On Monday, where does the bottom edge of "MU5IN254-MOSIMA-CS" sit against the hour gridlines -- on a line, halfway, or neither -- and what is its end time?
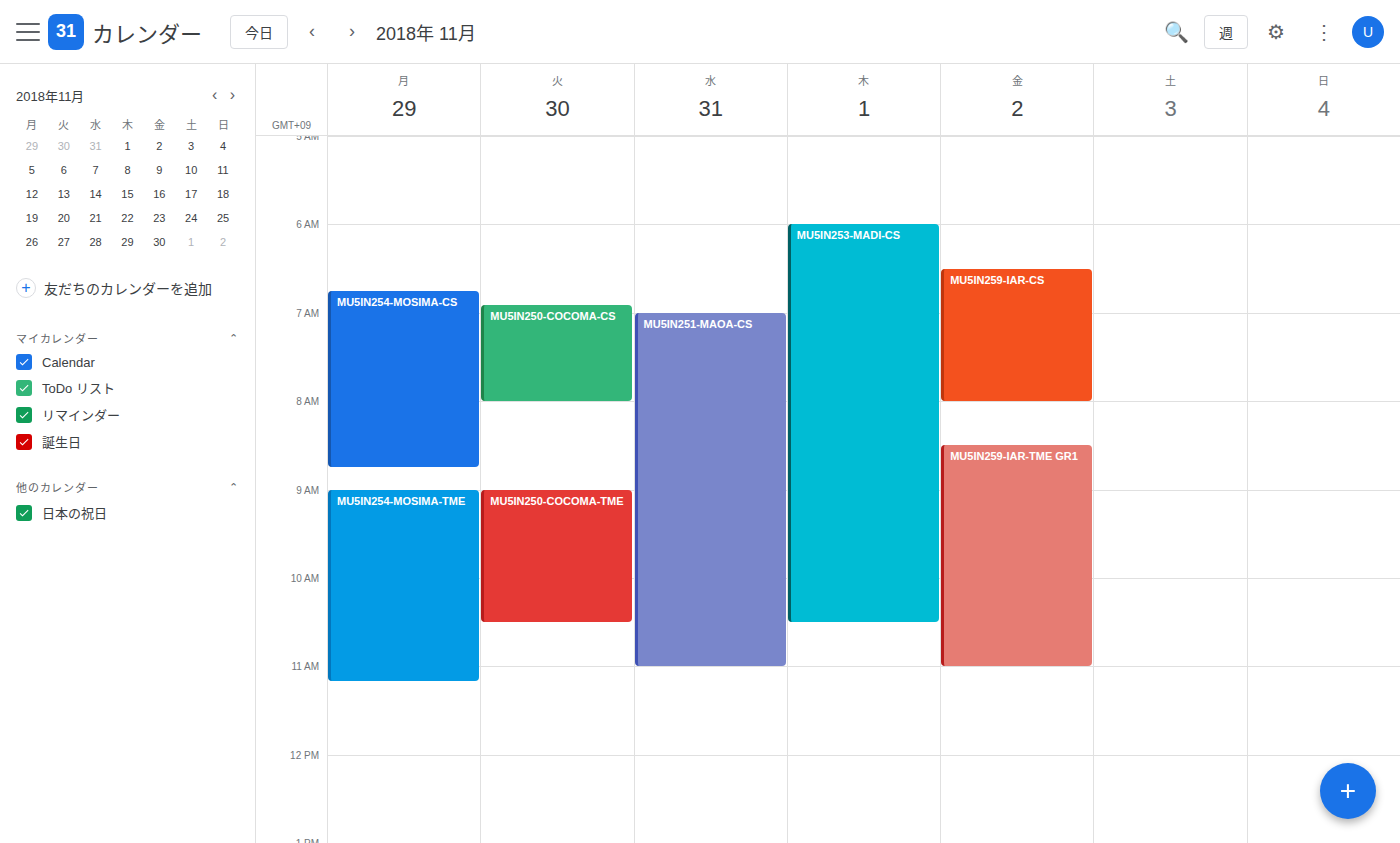
8:45 AM -- neither: three quarters of the way from the 8 AM line to the 9 AM line.